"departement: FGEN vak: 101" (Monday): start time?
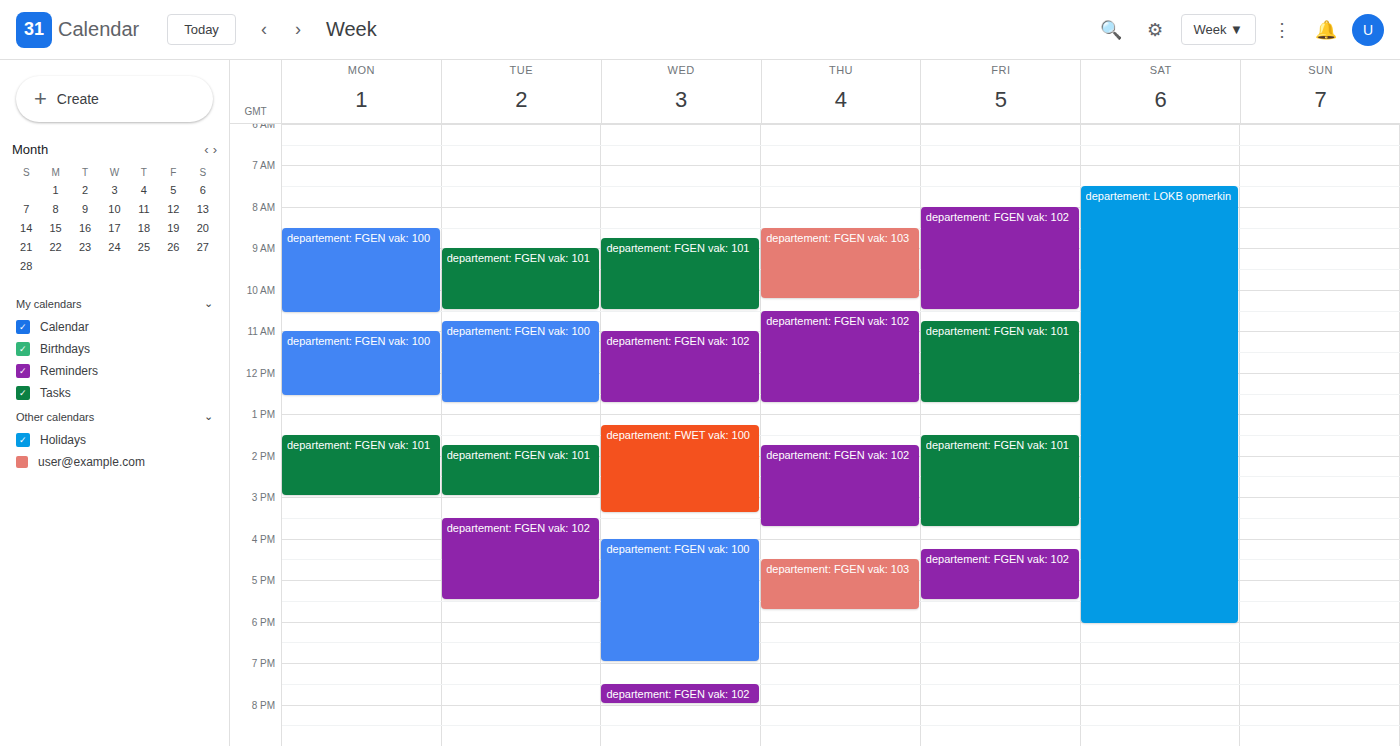
1:30 PM